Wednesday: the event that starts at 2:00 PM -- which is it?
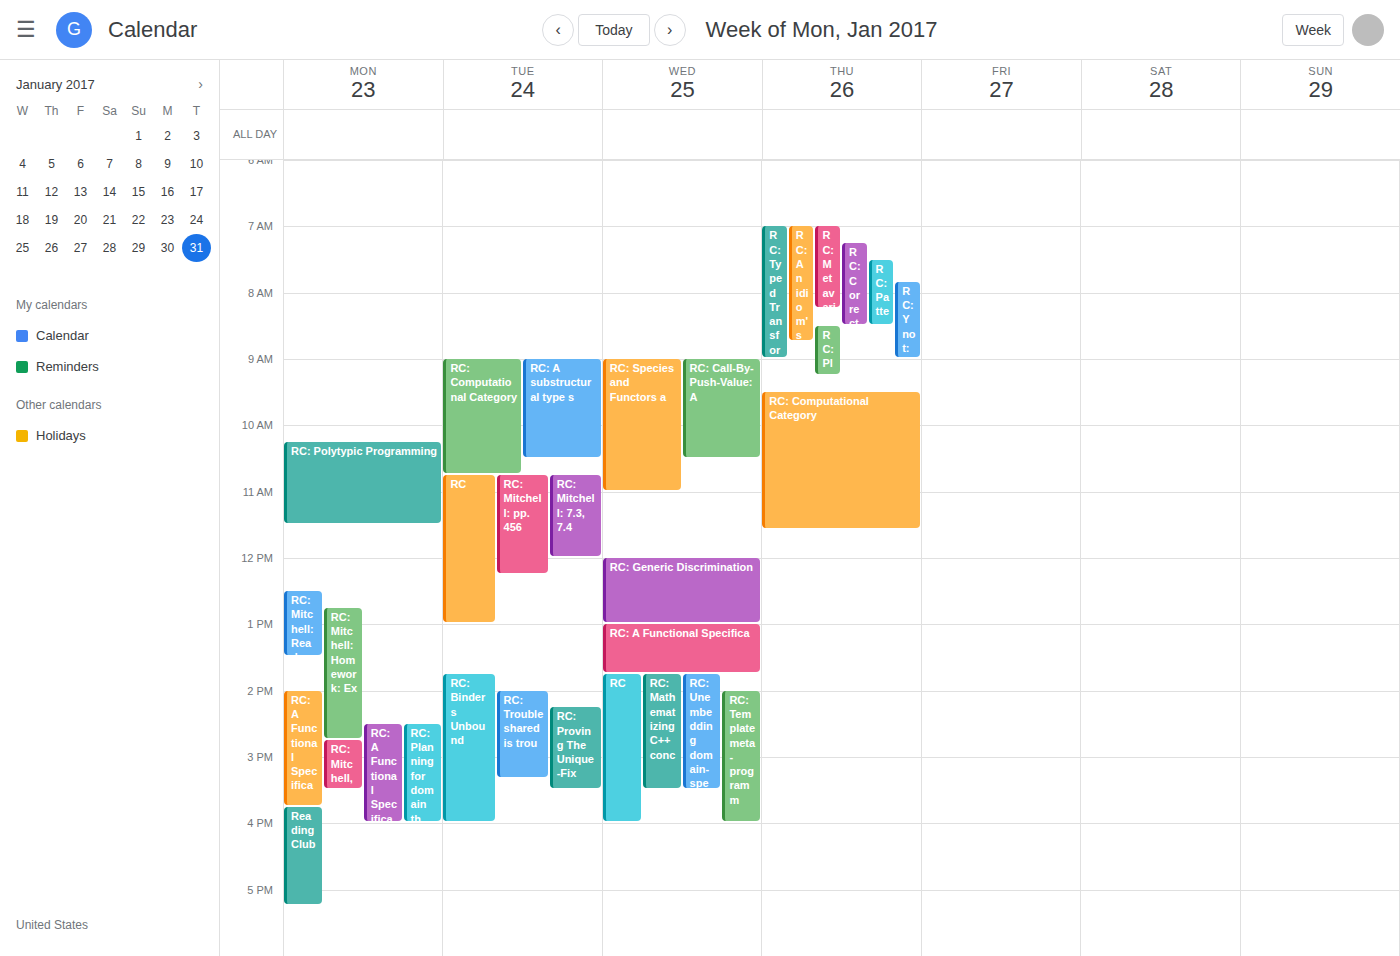
"RC: Template meta-programm"